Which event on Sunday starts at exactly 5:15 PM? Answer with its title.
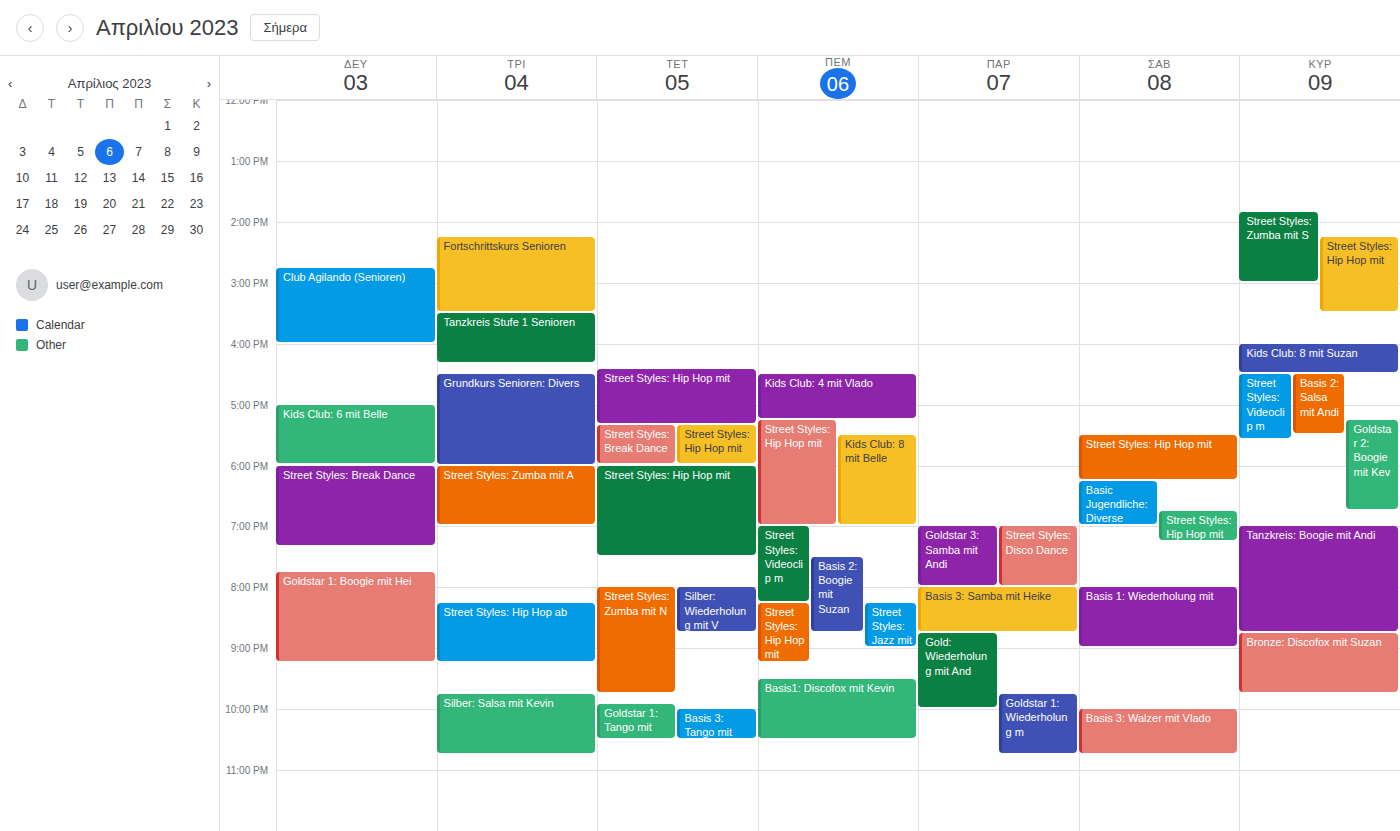
"Goldstar 2: Boogie mit Kev"